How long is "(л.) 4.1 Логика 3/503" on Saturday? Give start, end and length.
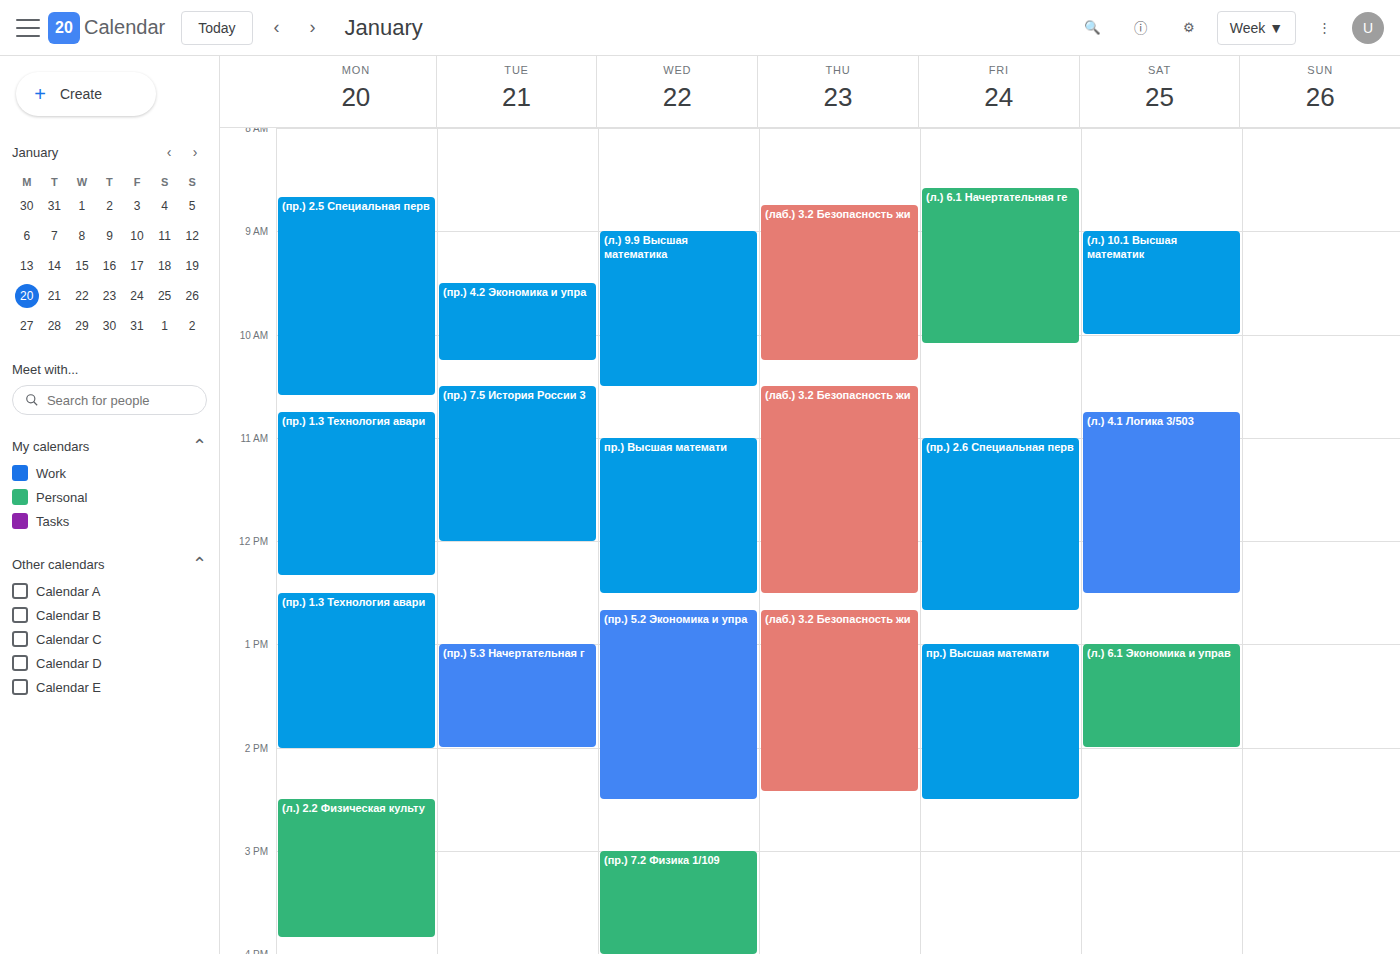
10:45 AM to 12:30 PM, 1 hour 45 minutes